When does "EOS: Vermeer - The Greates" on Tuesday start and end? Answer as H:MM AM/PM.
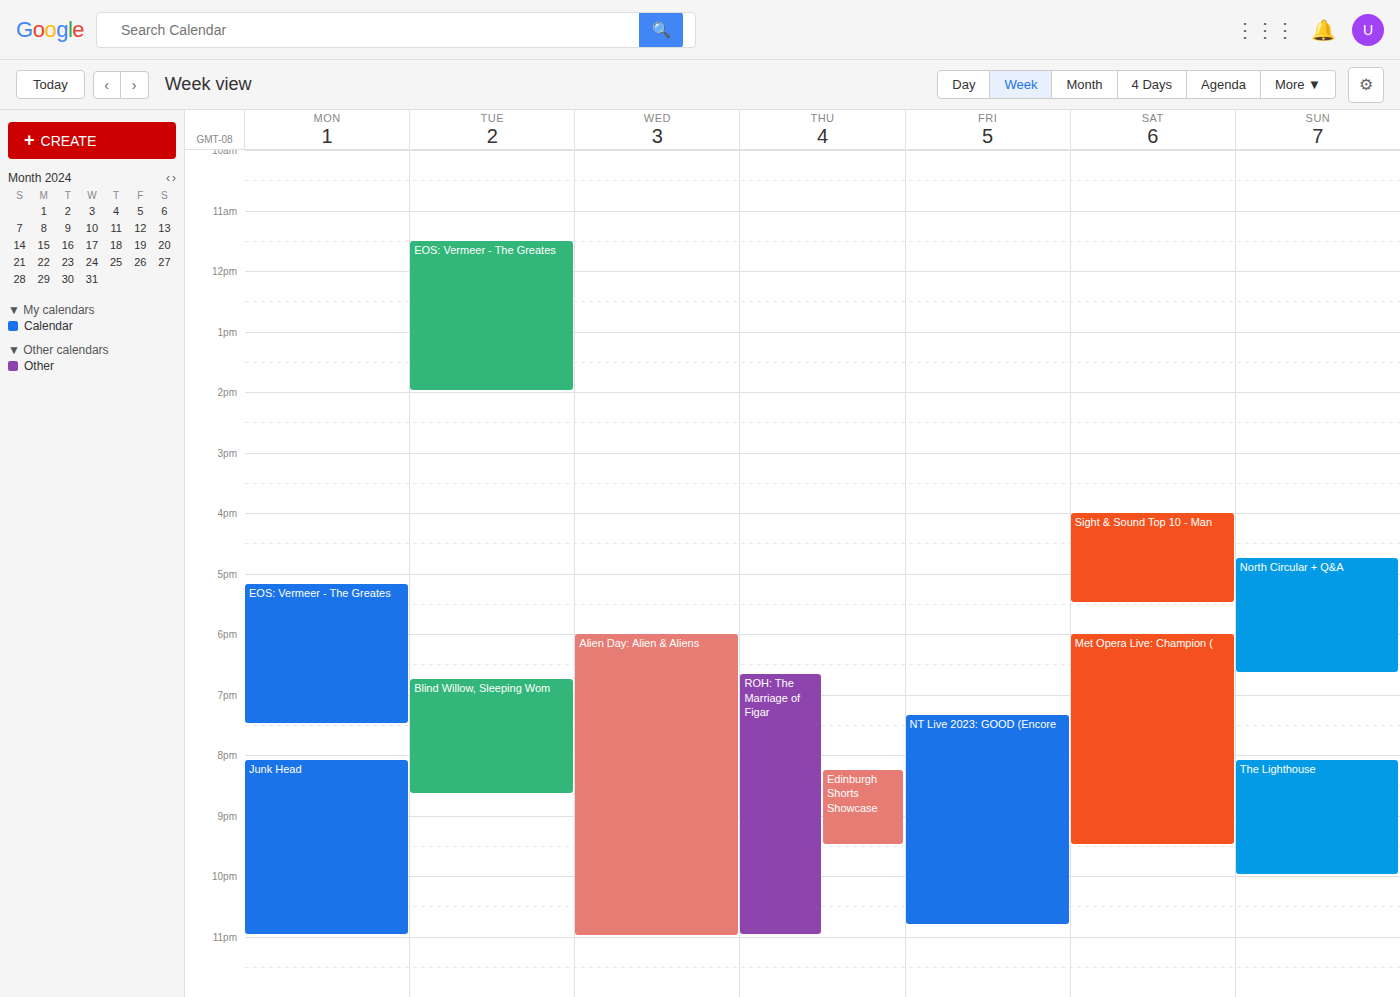
11:30 AM to 2:00 PM